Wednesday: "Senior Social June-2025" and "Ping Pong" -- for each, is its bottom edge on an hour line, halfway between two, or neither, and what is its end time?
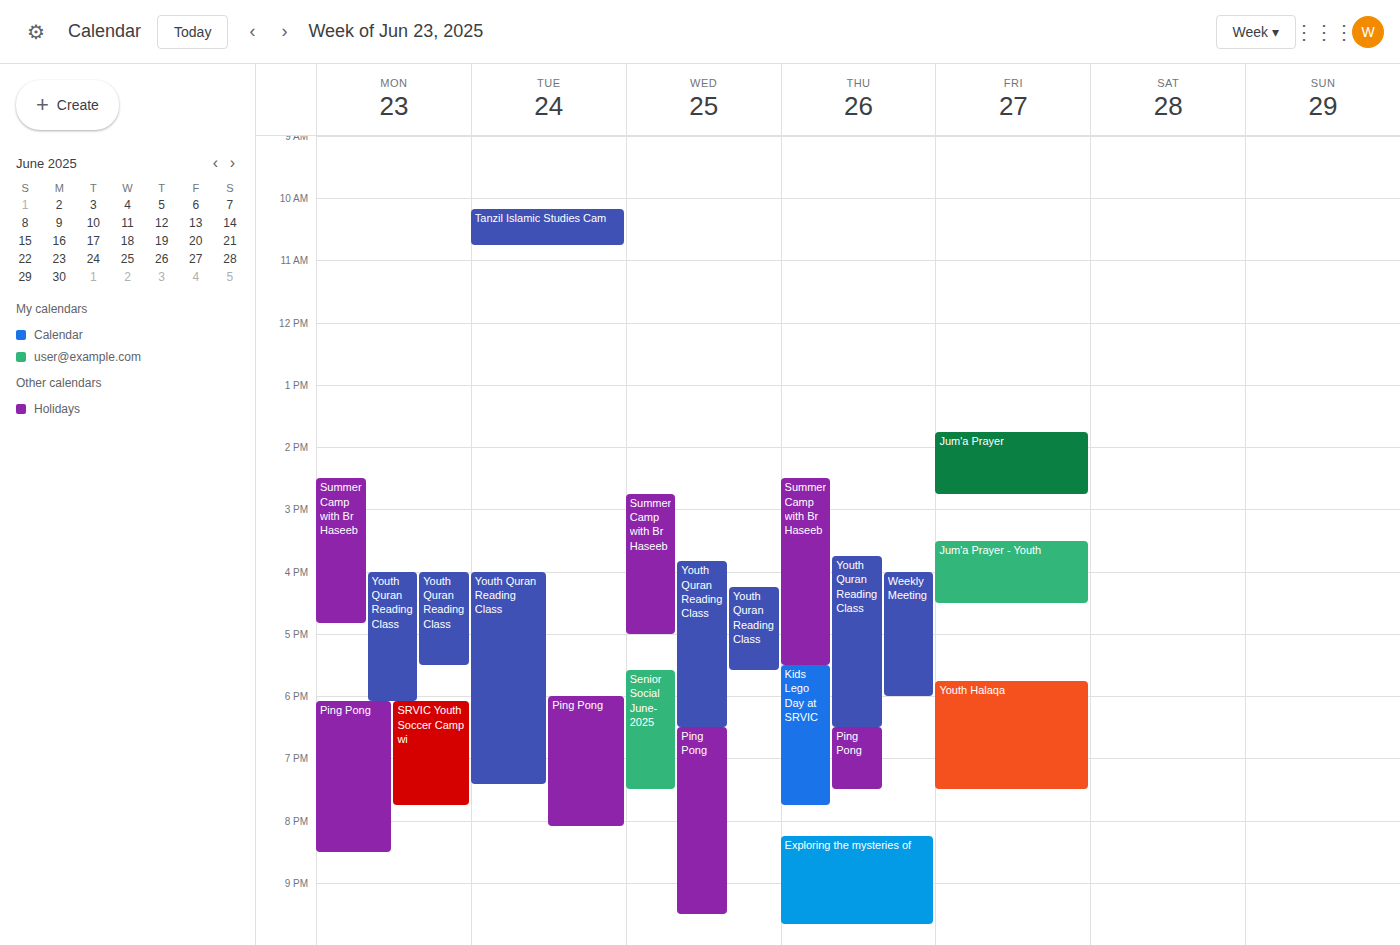
"Senior Social June-2025": 7:30 PM, halfway between the 7 PM and 8 PM lines. "Ping Pong": 9:30 PM, halfway between the 9 PM and 10 PM lines.